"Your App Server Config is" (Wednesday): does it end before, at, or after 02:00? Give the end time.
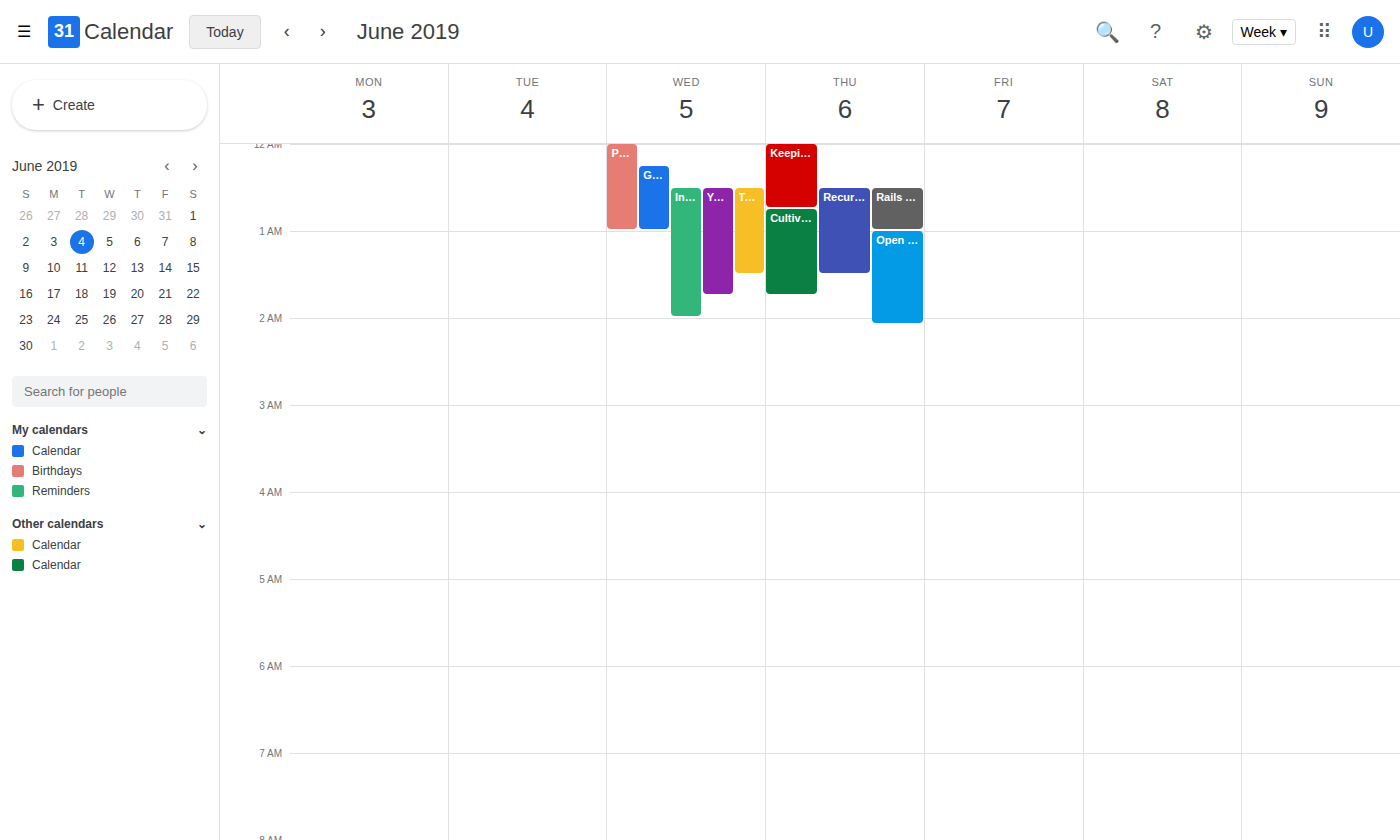
01:45 -- before 02:00, 15 minutes above the 02:00 line.